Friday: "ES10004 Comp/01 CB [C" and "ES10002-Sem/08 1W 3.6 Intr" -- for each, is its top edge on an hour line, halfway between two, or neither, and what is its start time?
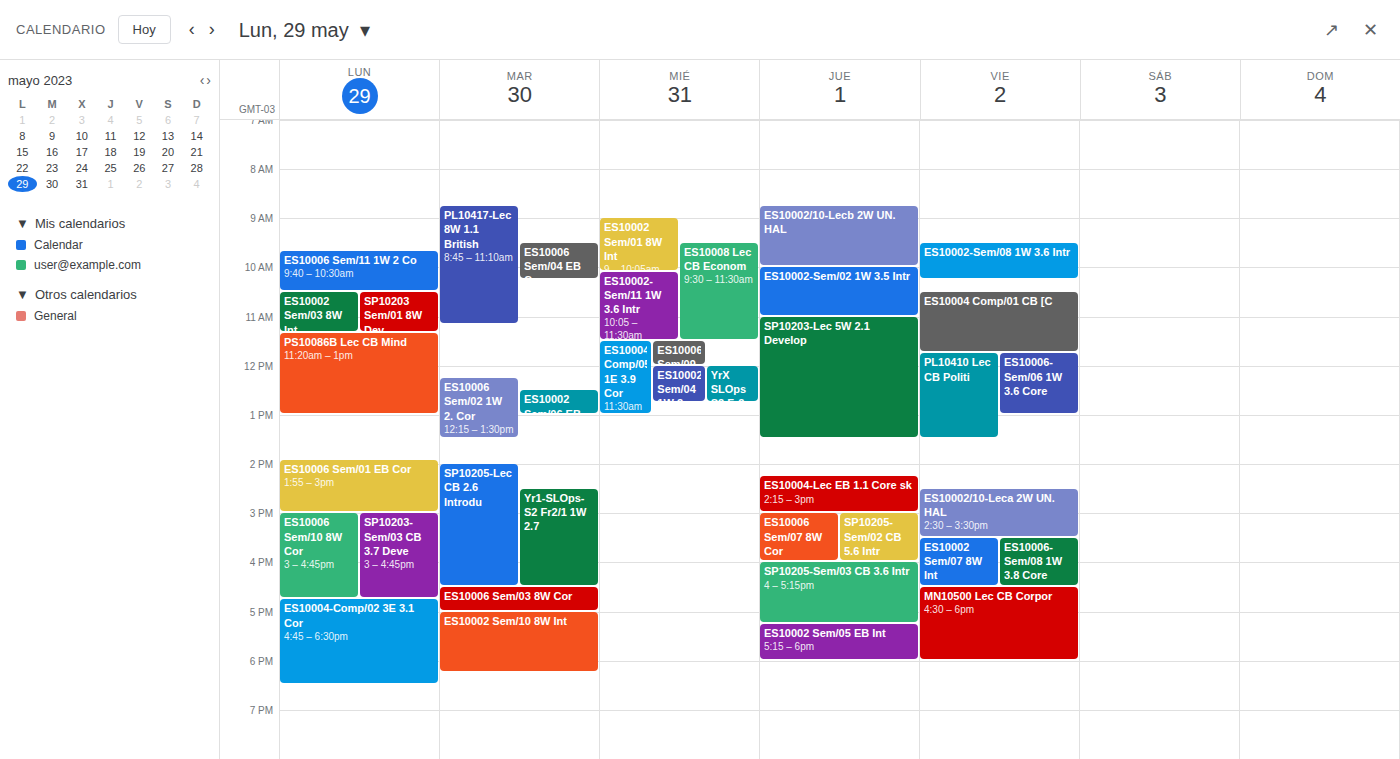
"ES10004 Comp/01 CB [C": 10:30 AM, halfway between the 10 AM and 11 AM lines. "ES10002-Sem/08 1W 3.6 Intr": 9:30 AM, halfway between the 9 AM and 10 AM lines.